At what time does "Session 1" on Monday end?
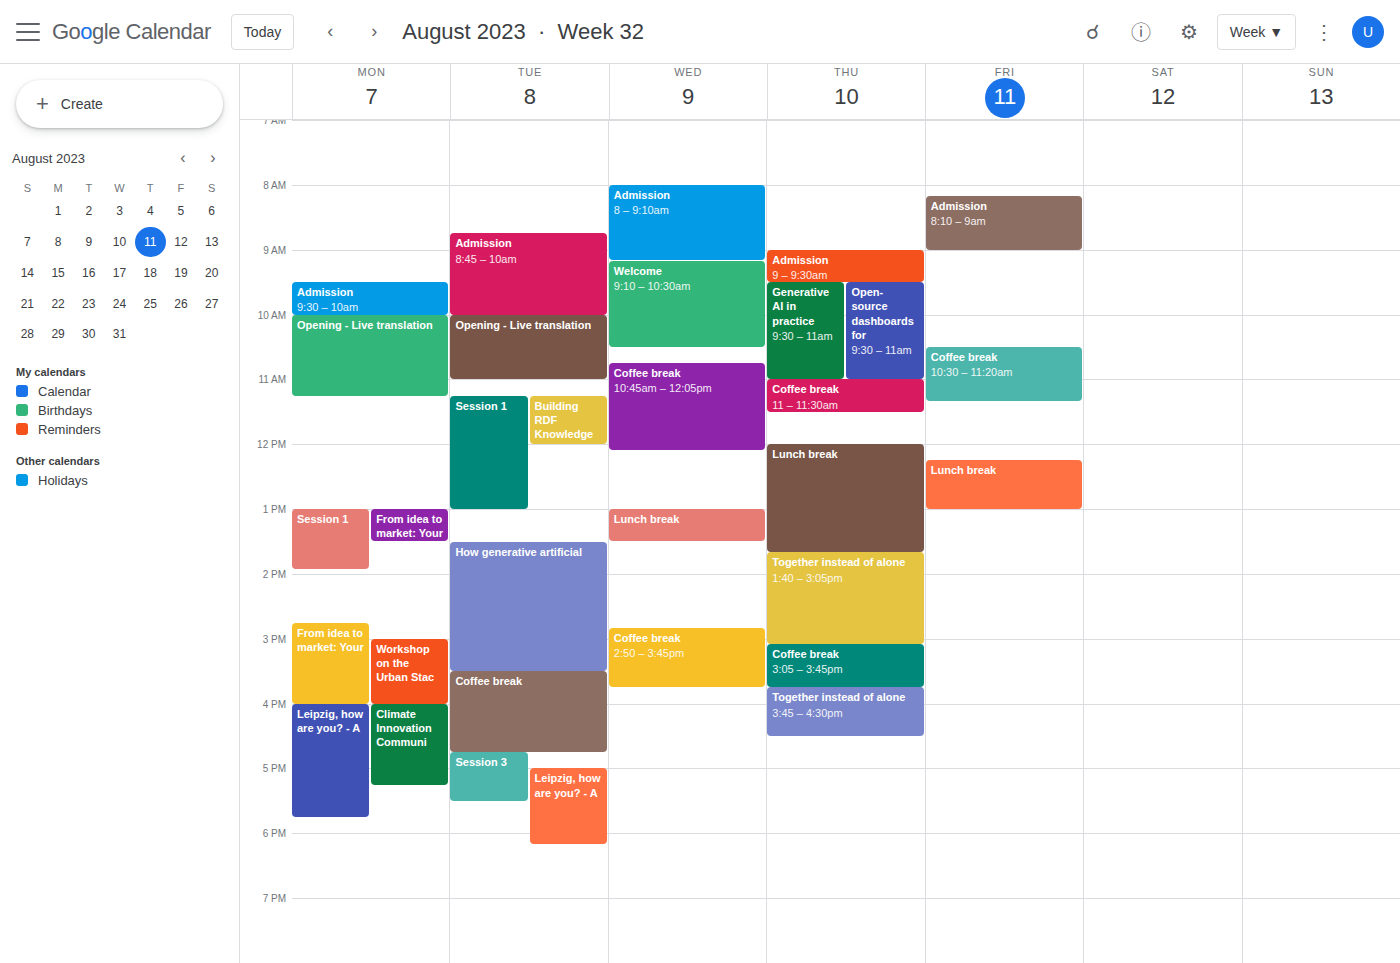
1:55 PM